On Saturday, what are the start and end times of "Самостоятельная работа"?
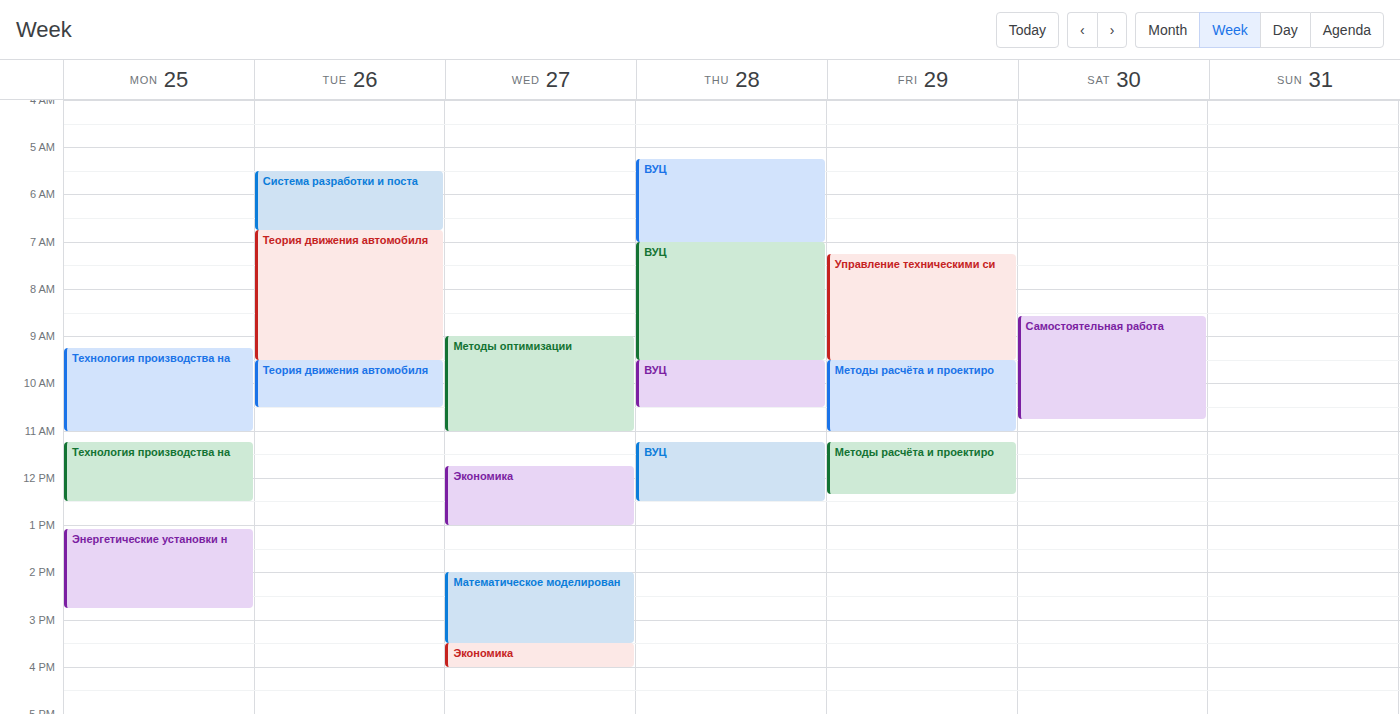
8:35 AM to 10:45 AM